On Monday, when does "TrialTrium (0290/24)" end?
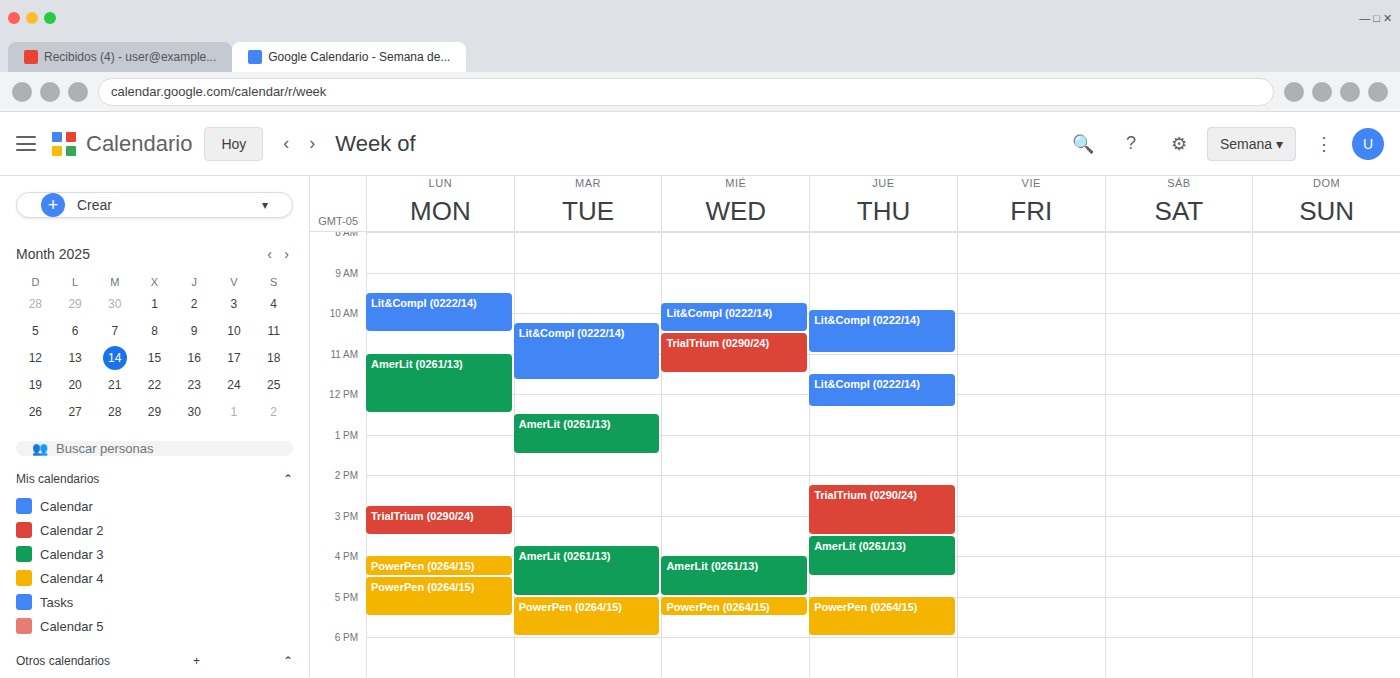
3:30 PM